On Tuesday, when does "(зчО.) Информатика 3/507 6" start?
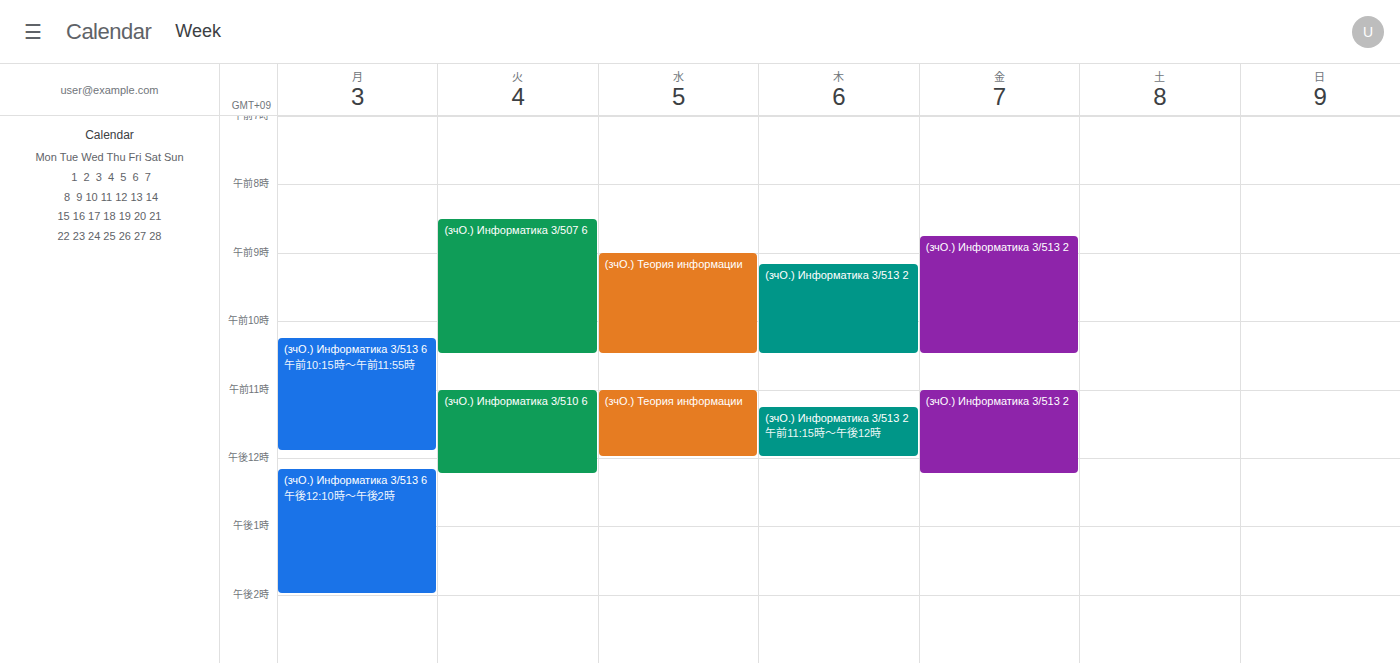
8:30 AM